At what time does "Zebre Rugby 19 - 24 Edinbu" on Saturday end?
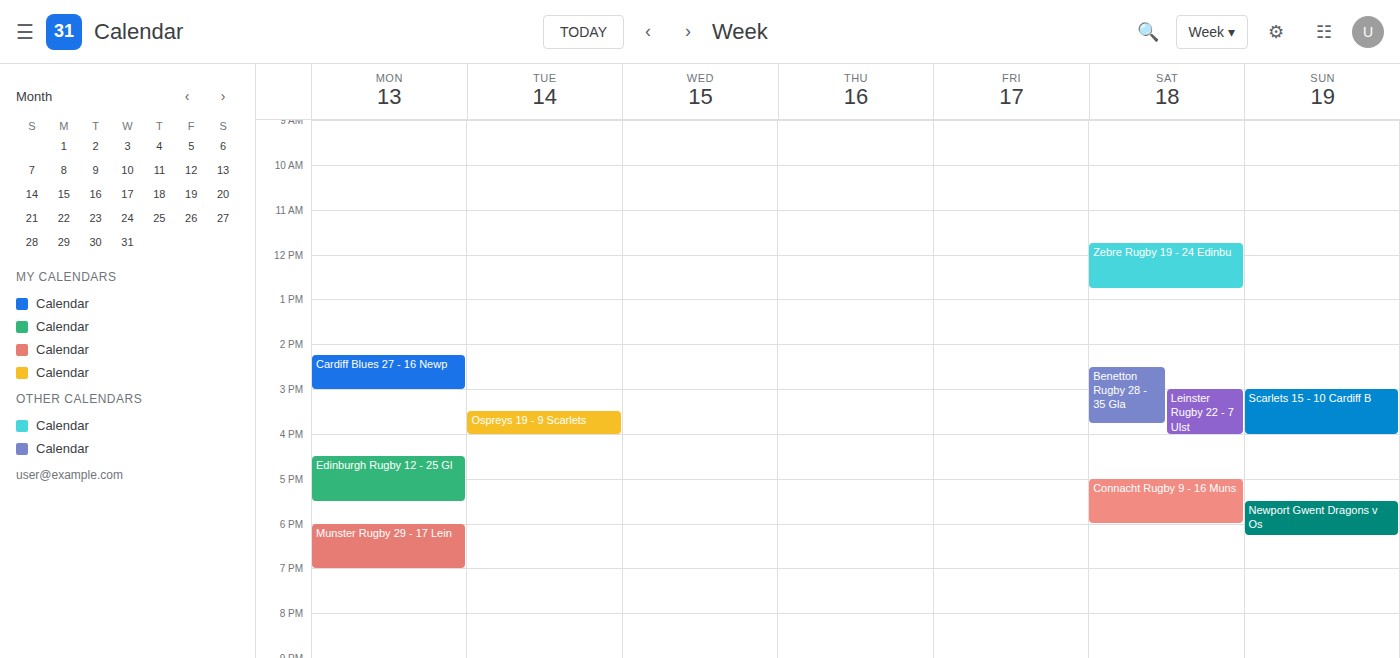
12:45 PM